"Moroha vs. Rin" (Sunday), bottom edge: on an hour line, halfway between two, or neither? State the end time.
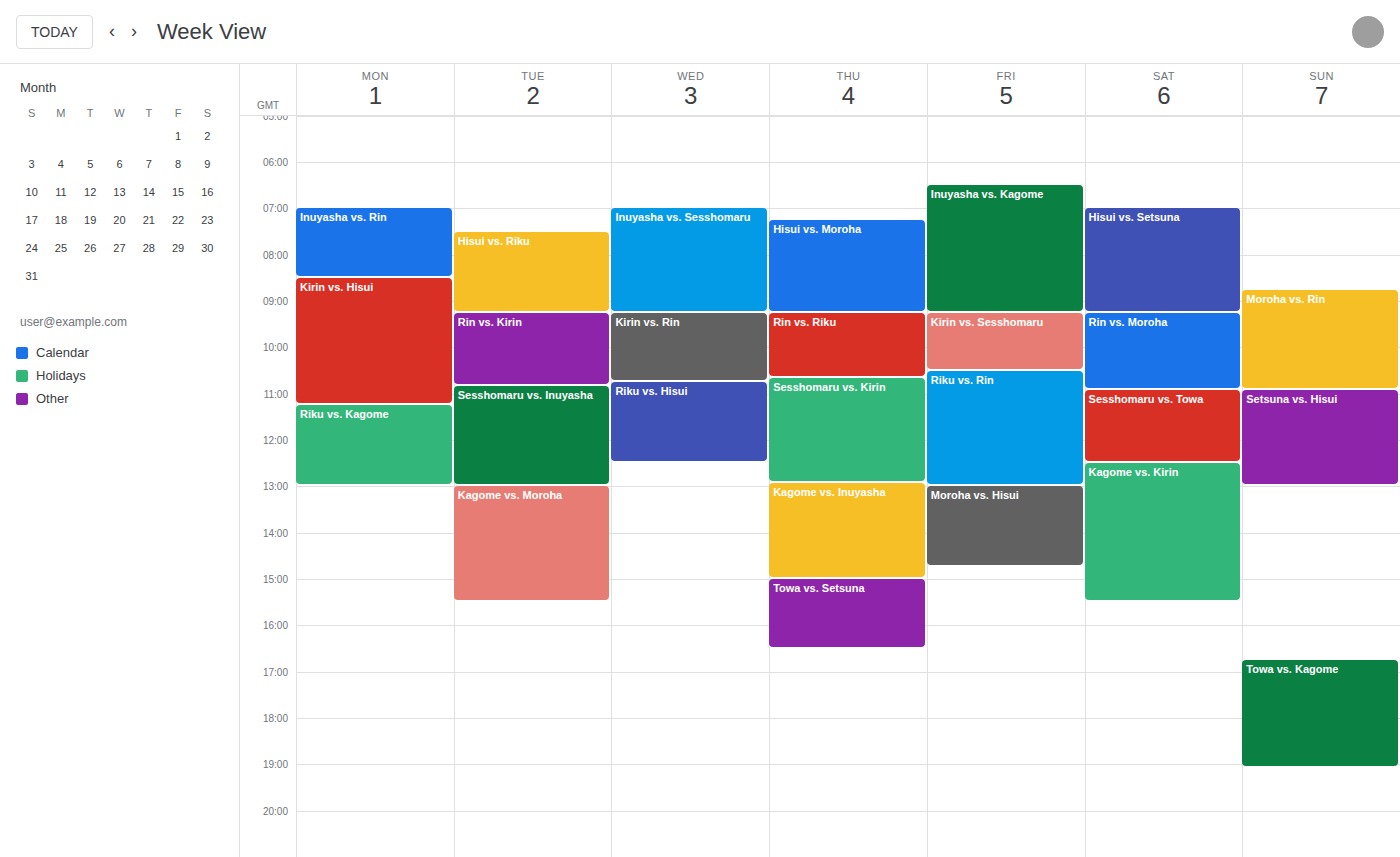
10:55 AM -- neither: 55 minutes below the 10 AM line and 5 minutes above the 11 AM line.